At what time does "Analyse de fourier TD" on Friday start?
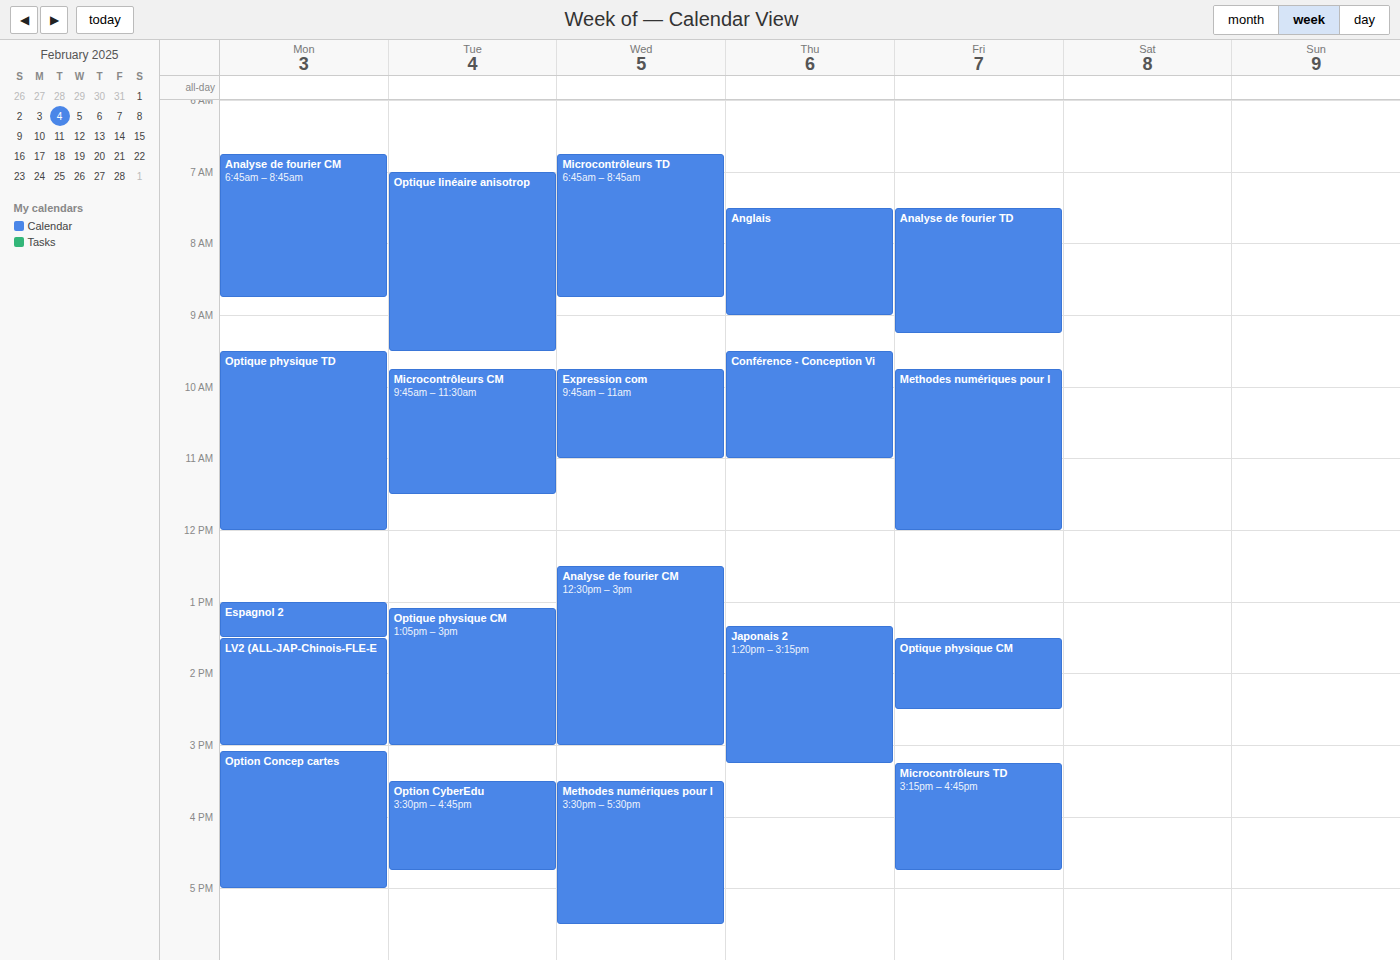
7:30 AM